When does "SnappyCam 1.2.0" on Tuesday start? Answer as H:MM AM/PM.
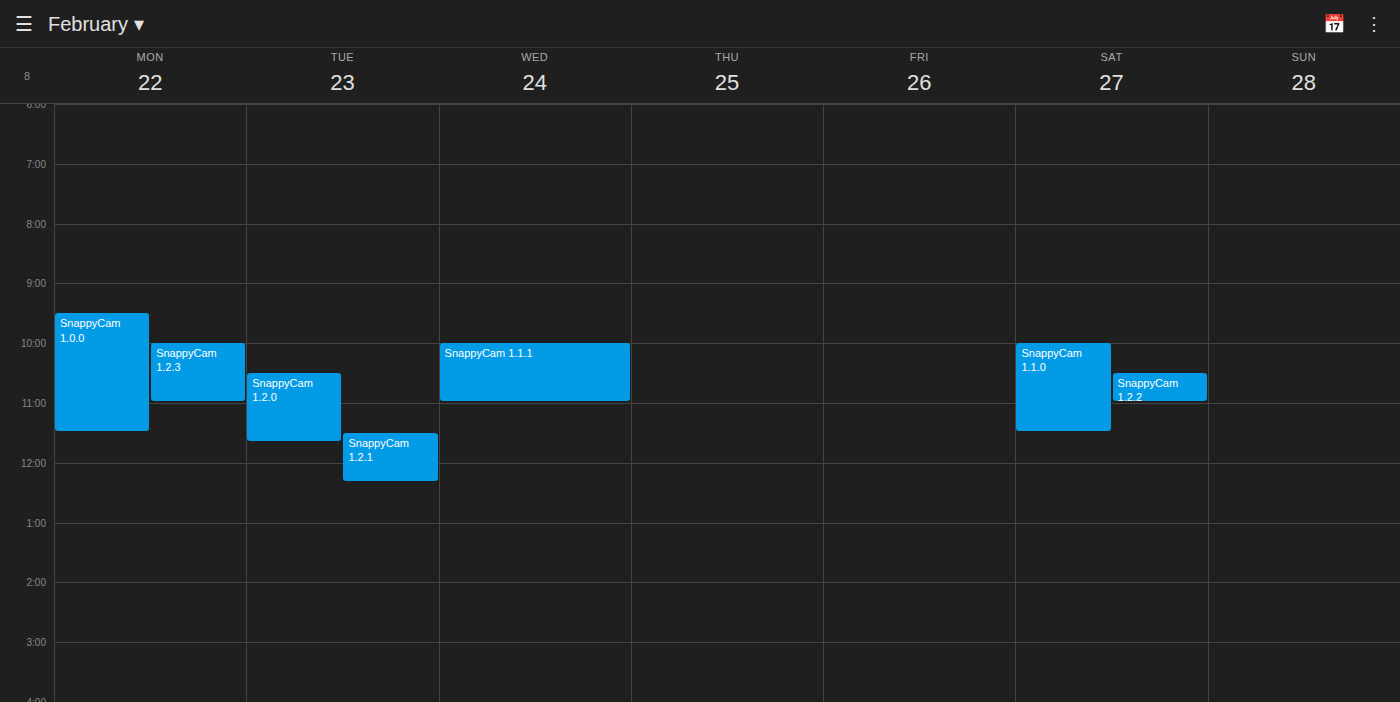
10:30 AM